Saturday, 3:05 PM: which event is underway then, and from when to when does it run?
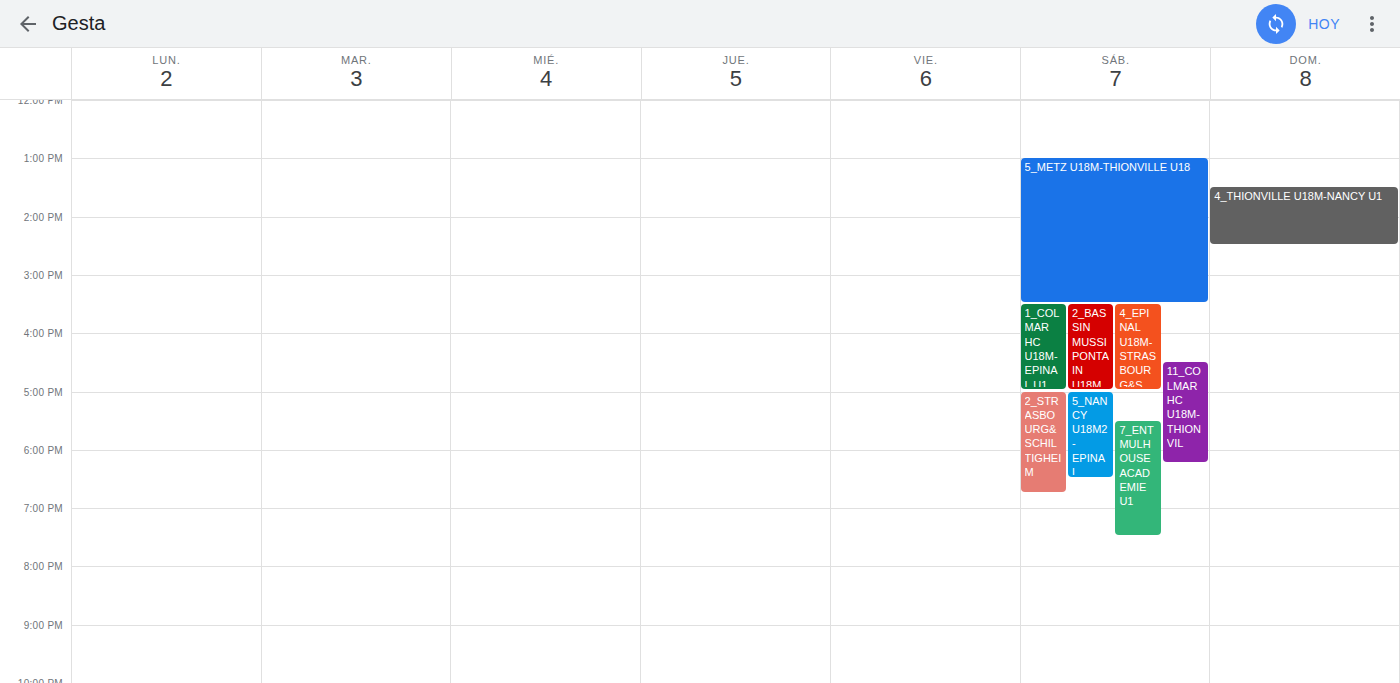
"5_METZ U18M-THIONVILLE U18", 1:00 PM to 3:30 PM